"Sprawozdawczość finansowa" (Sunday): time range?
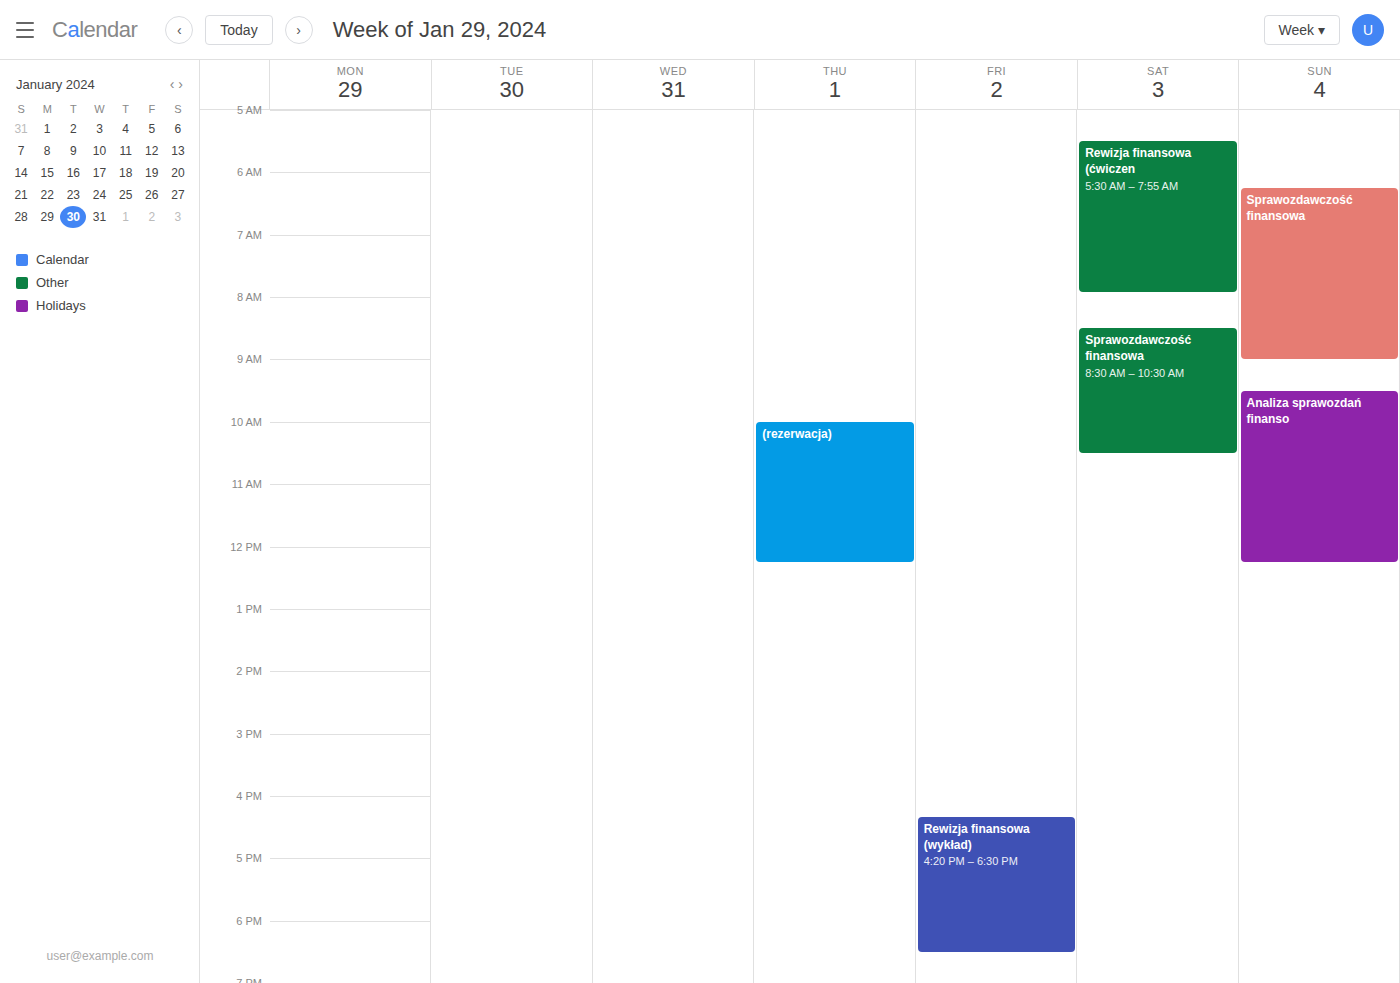
6:15 AM to 9:00 AM